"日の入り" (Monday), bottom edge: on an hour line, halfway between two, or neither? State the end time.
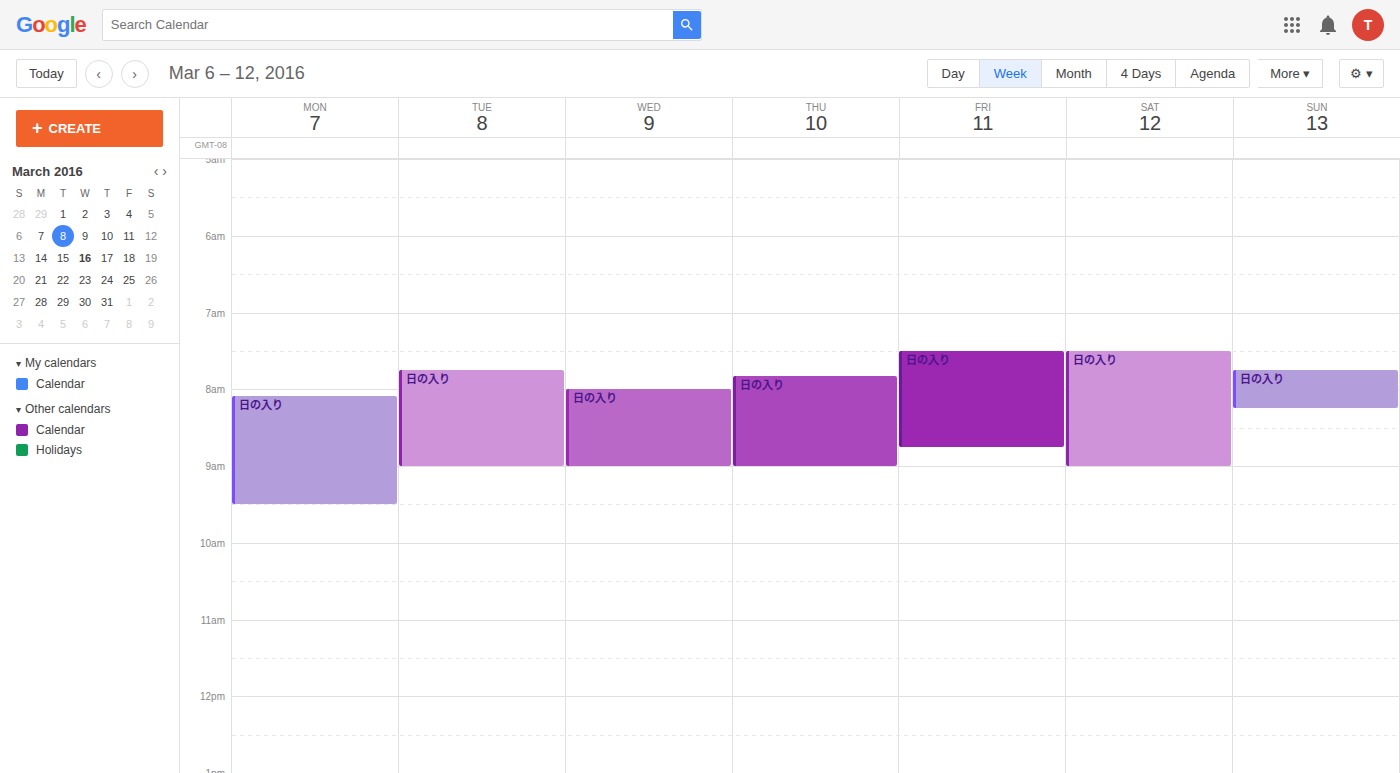
9:30 AM -- halfway between the 9 AM and 10 AM lines.